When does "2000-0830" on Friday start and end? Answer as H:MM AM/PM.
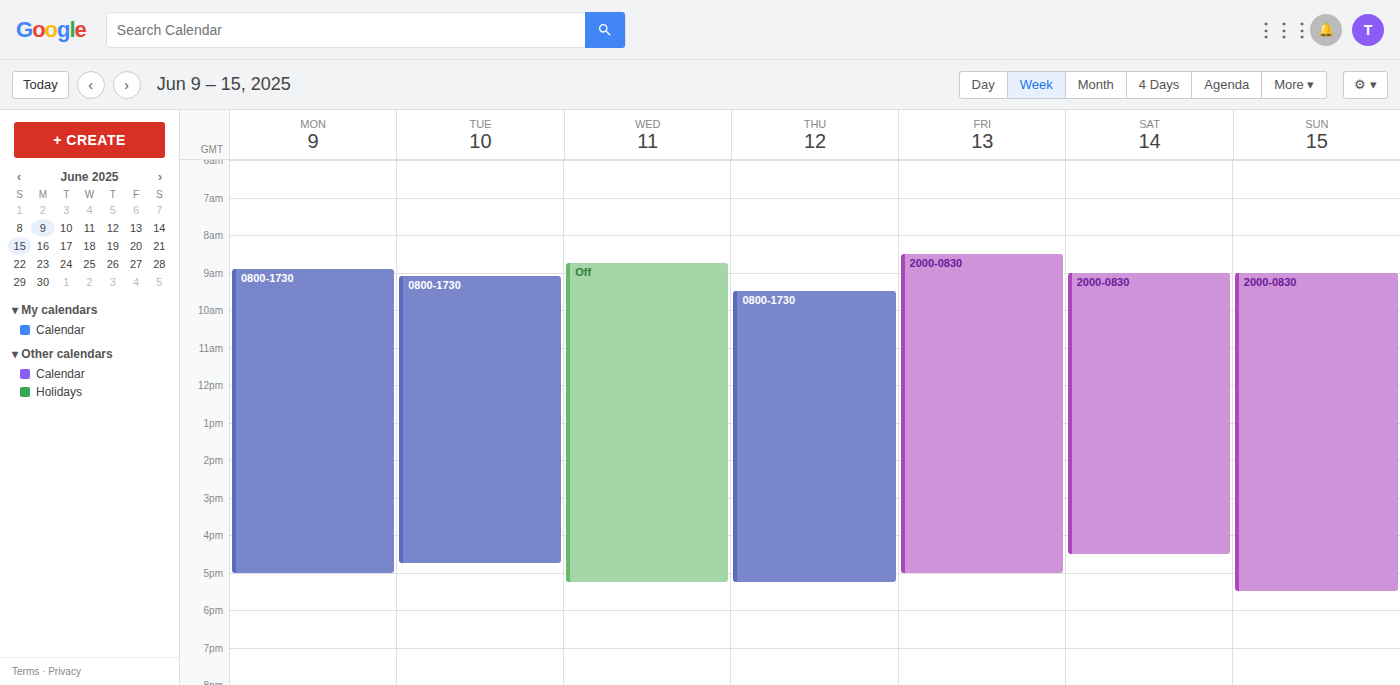
8:30 AM to 5:00 PM